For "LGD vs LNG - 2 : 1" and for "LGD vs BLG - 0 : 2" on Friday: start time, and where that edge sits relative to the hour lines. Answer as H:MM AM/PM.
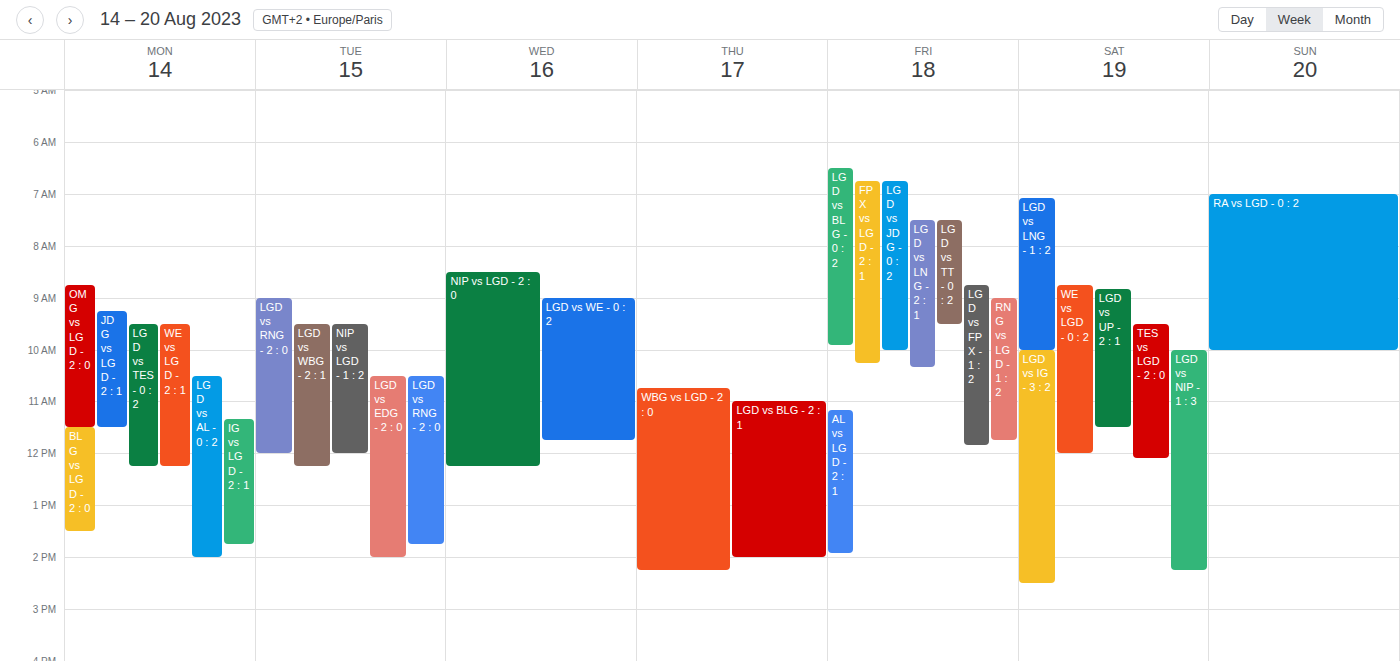
"LGD vs LNG - 2 : 1": 7:30 AM, halfway between the 7 AM and 8 AM lines. "LGD vs BLG - 0 : 2": 6:30 AM, halfway between the 6 AM and 7 AM lines.